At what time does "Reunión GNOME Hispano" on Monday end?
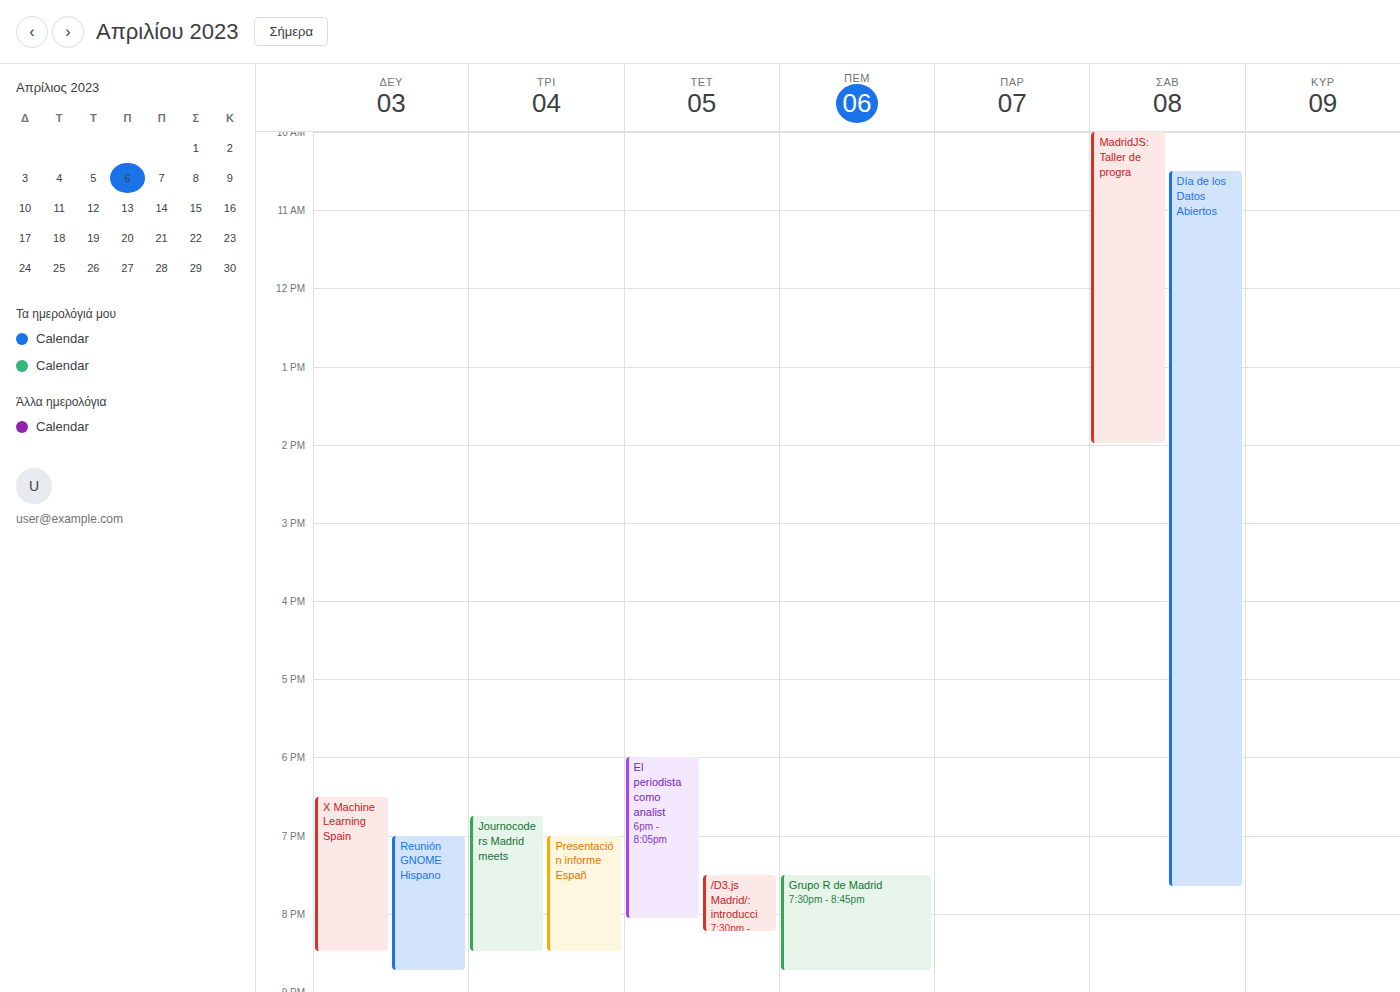
8:45 PM